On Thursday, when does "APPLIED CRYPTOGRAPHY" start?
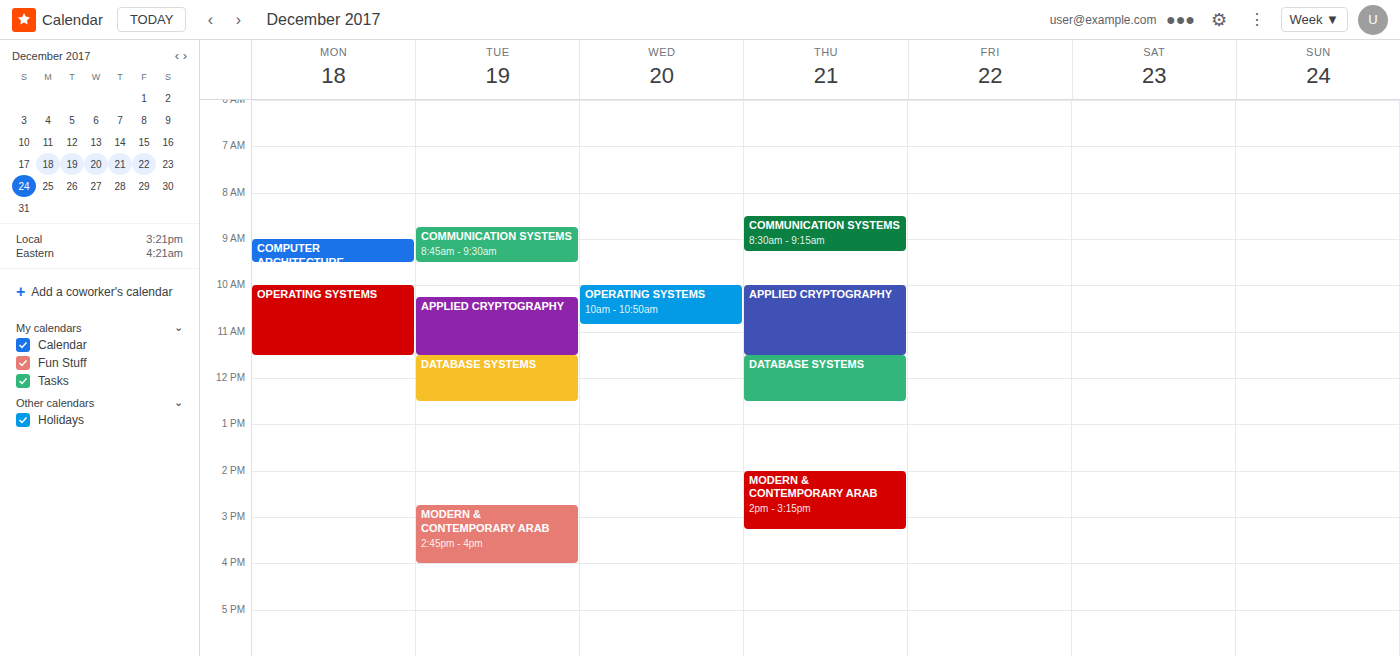
10:00 AM